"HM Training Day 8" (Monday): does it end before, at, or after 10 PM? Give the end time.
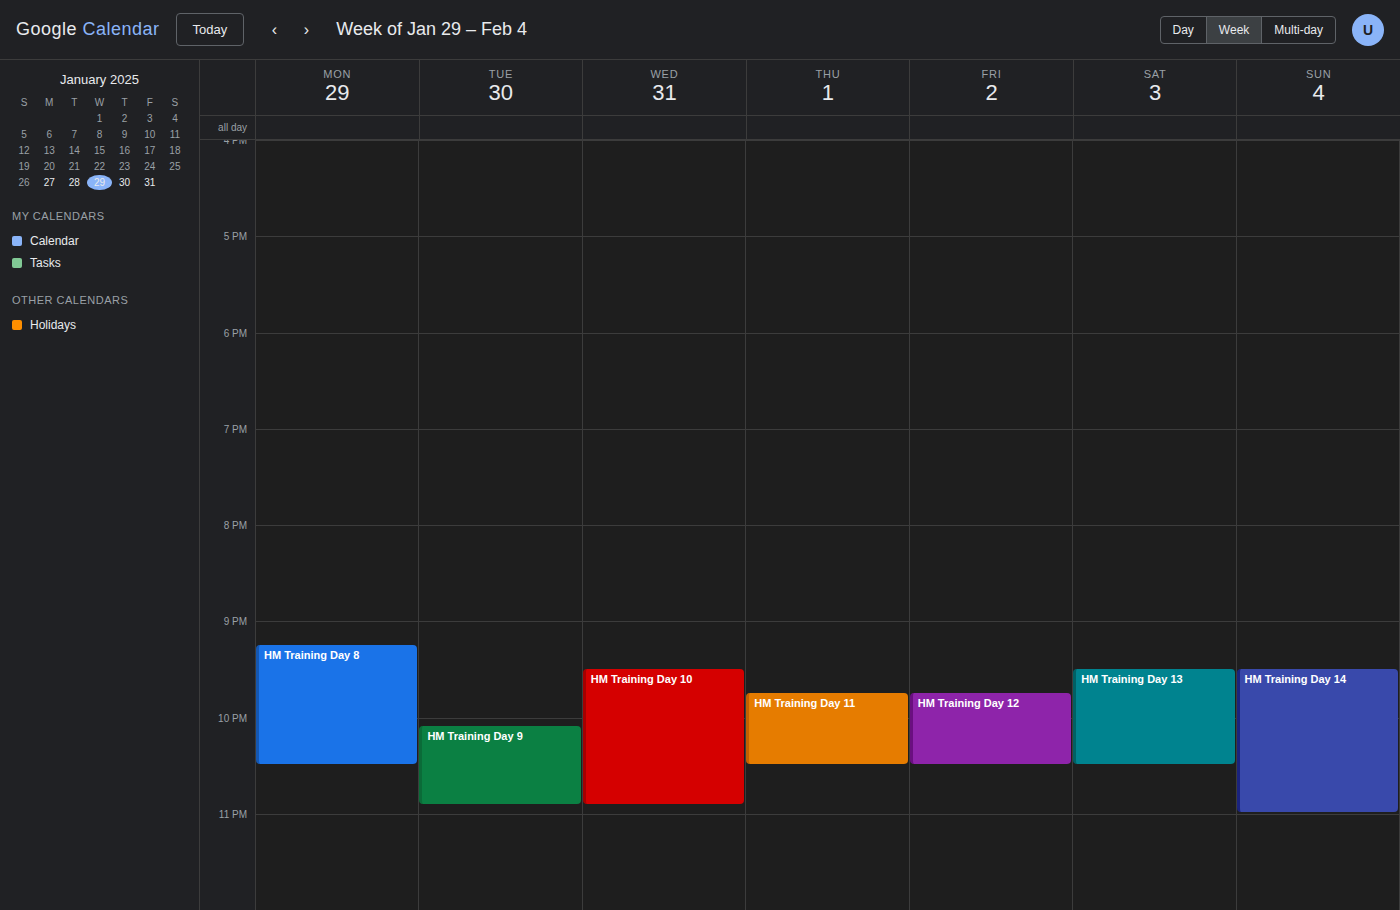
10:30 PM -- after 10 PM, 30 minutes below the 10 PM line.